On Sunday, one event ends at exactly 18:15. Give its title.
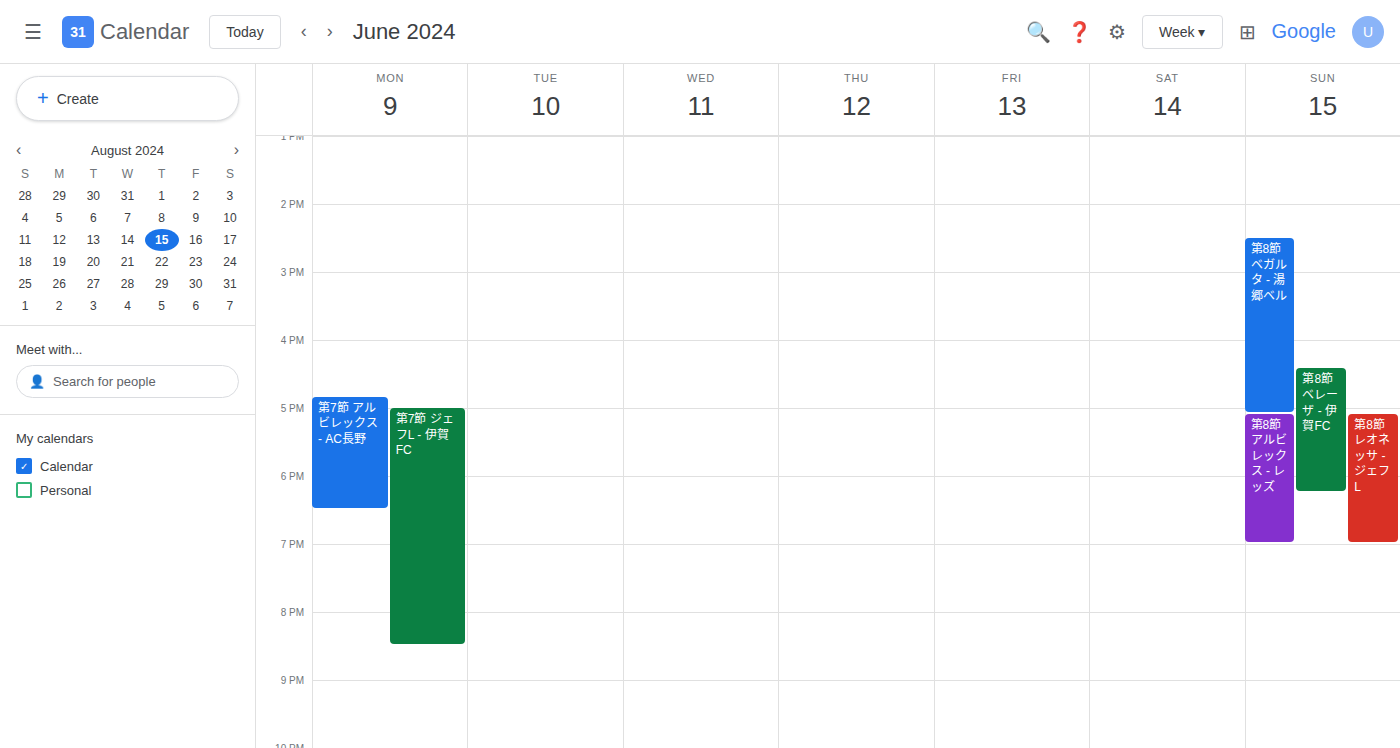
"第8節 ベレーザ - 伊賀FC"